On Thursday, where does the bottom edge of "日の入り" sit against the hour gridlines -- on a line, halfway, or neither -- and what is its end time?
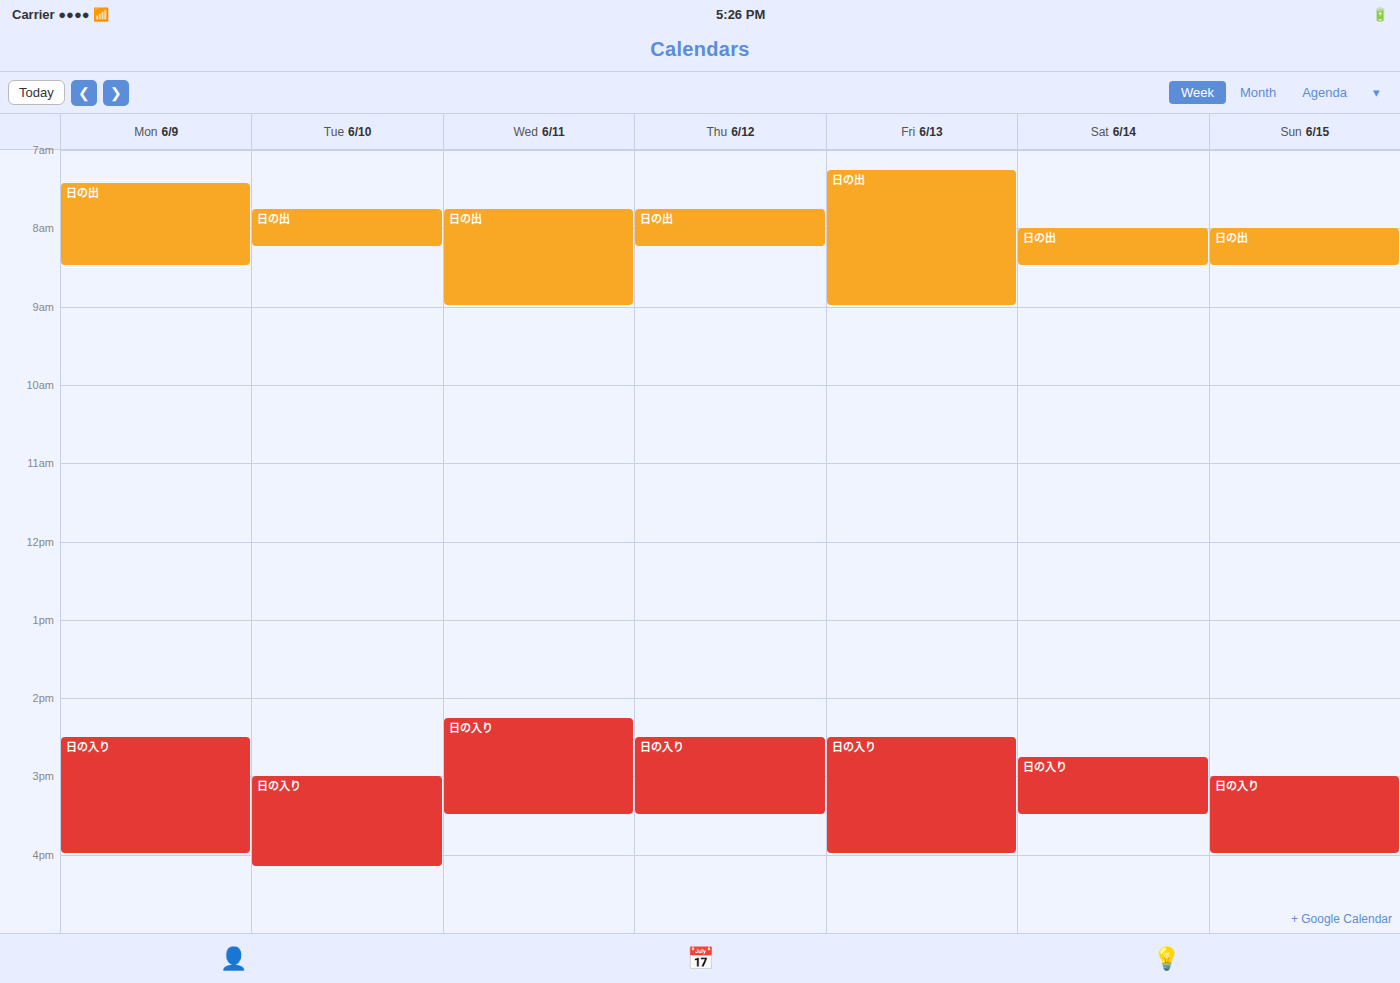
3:30 PM -- halfway between the 3 PM and 4 PM lines.